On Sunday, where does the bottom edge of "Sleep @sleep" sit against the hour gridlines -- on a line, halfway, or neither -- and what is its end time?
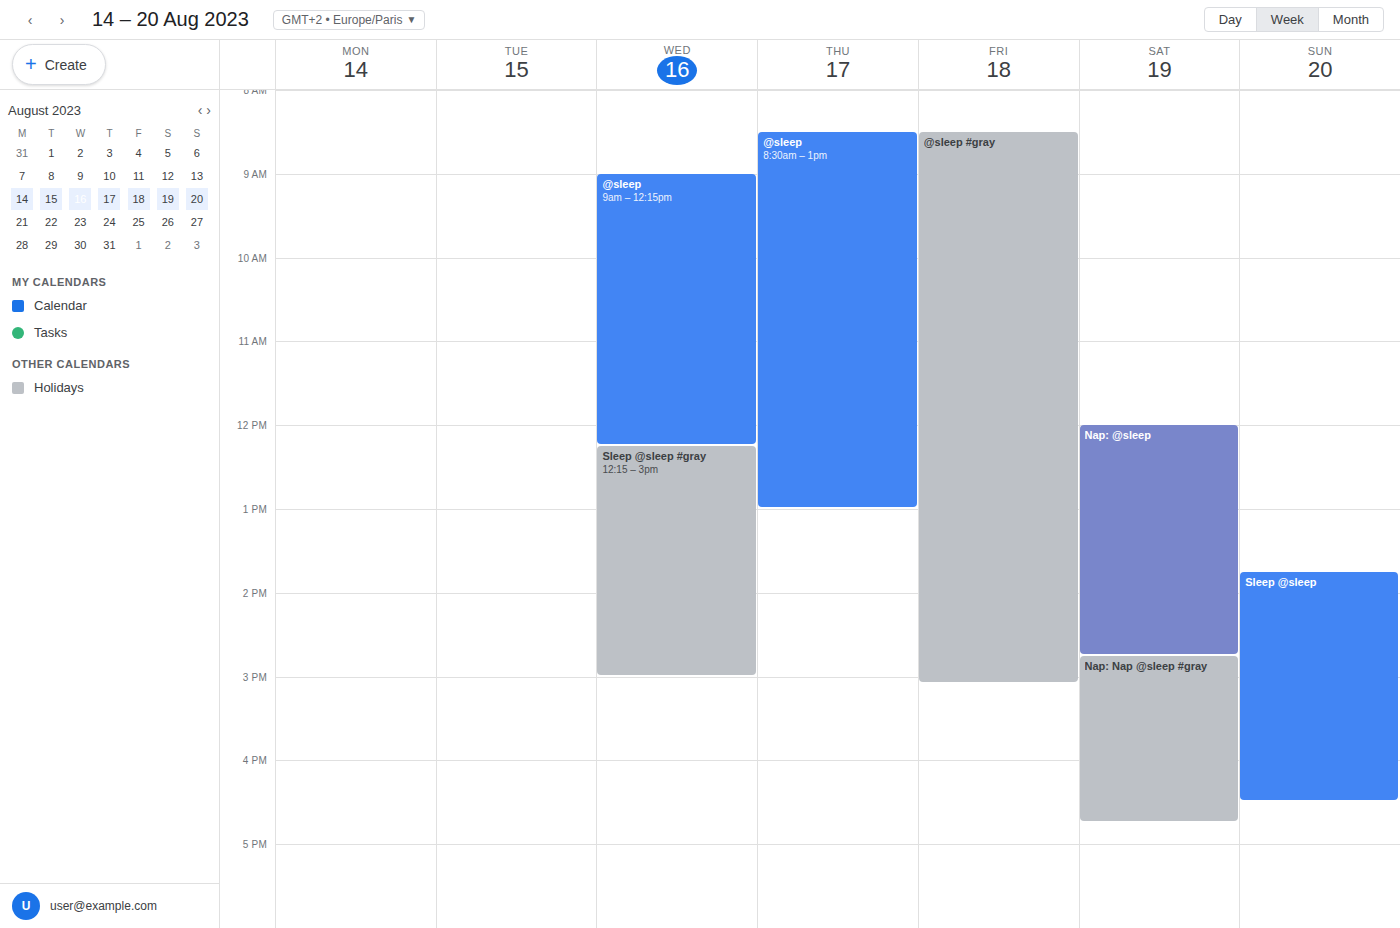
16:30 -- halfway between the 16:00 and 17:00 lines.